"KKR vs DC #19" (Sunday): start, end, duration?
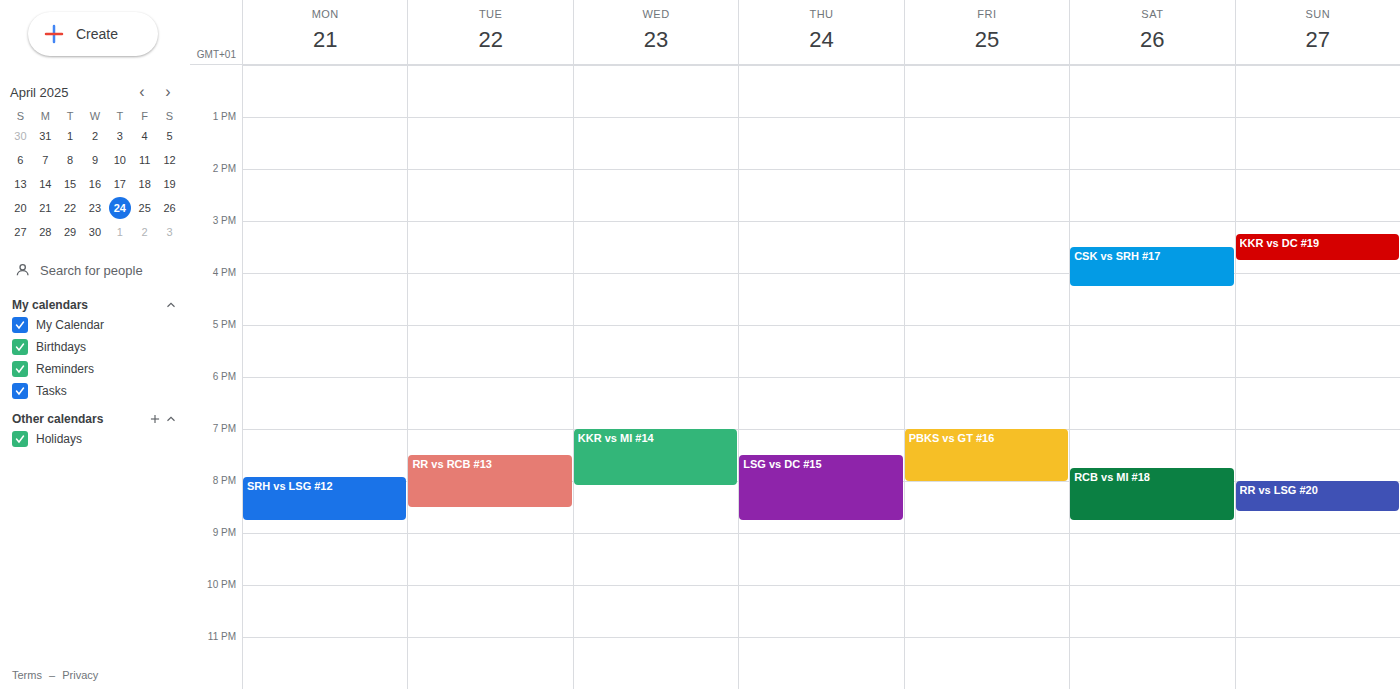
3:15 PM to 3:45 PM, 30 minutes